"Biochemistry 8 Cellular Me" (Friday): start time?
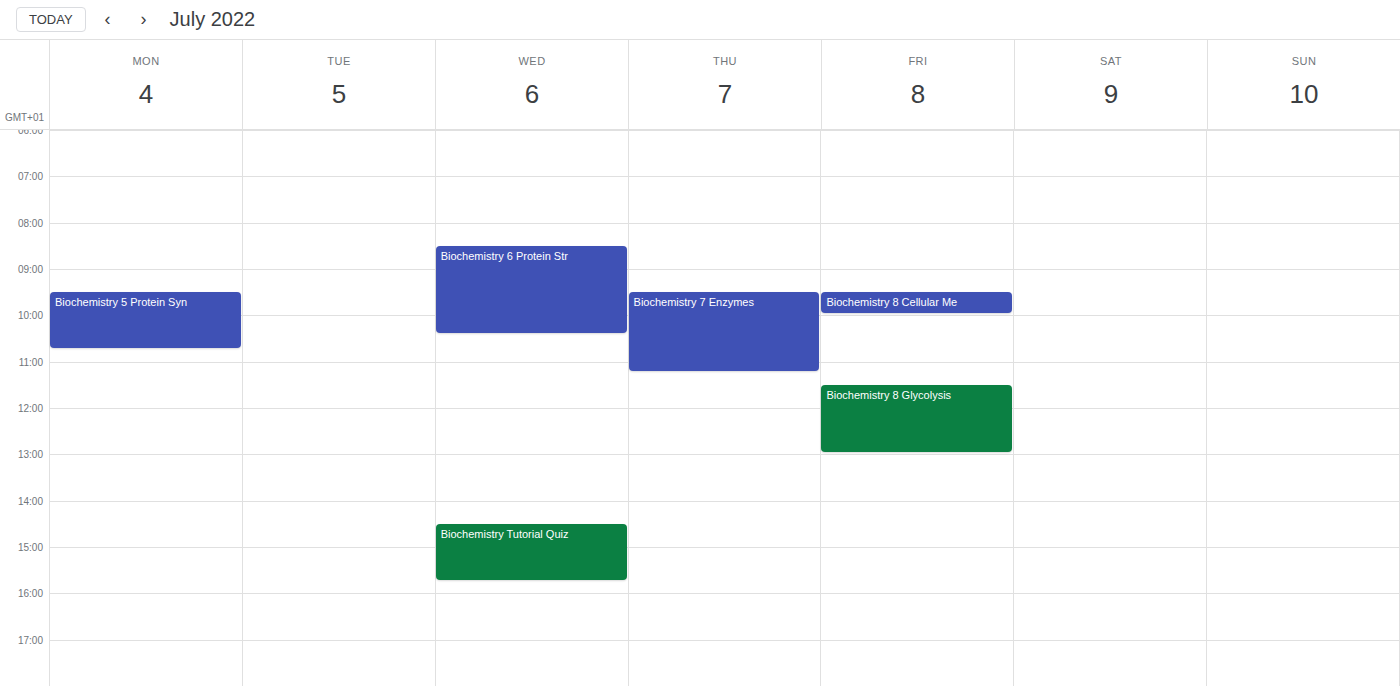
09:30